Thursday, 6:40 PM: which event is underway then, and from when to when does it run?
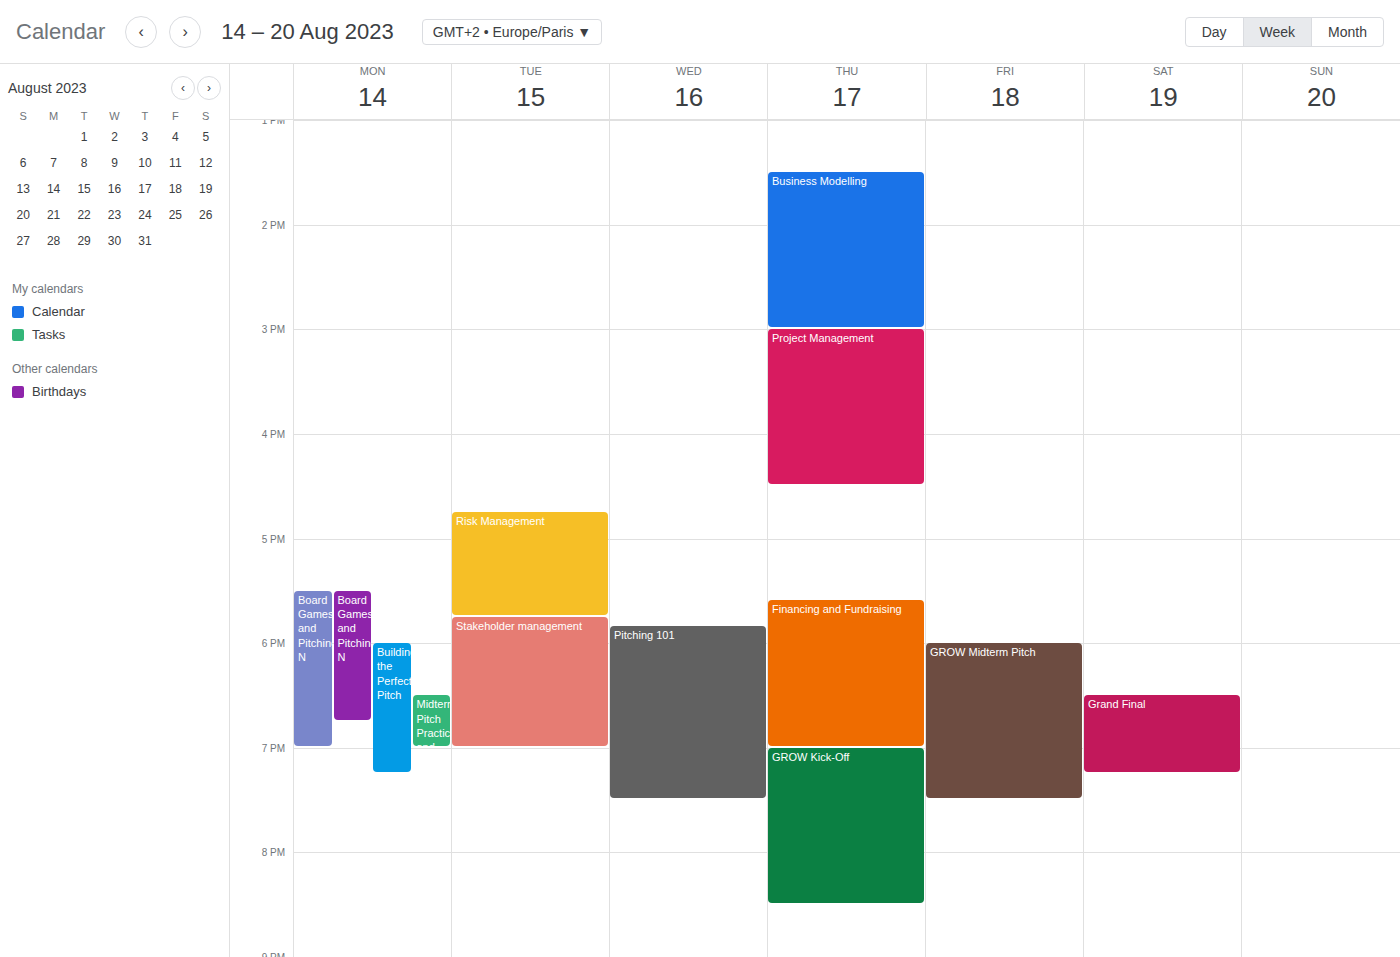
"Financing and Fundraising", 5:35 PM to 7:00 PM